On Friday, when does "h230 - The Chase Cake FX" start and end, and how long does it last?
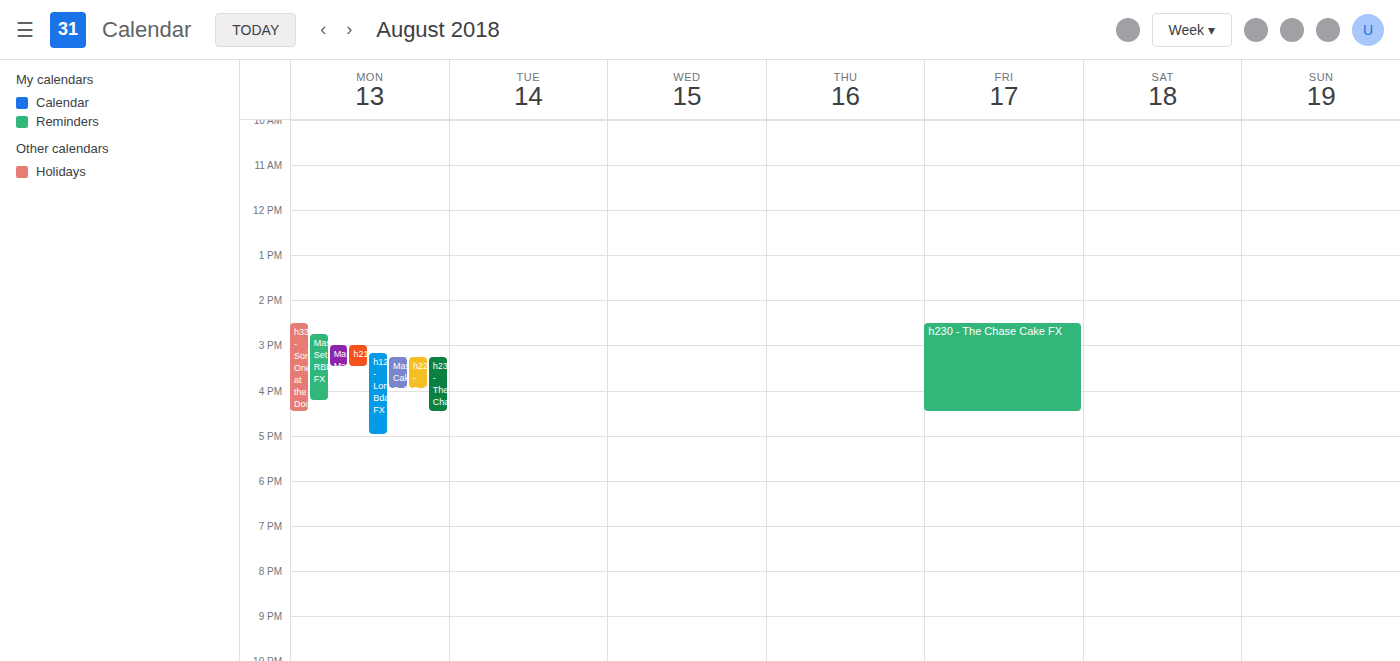
14:30 to 16:30, 2 hours